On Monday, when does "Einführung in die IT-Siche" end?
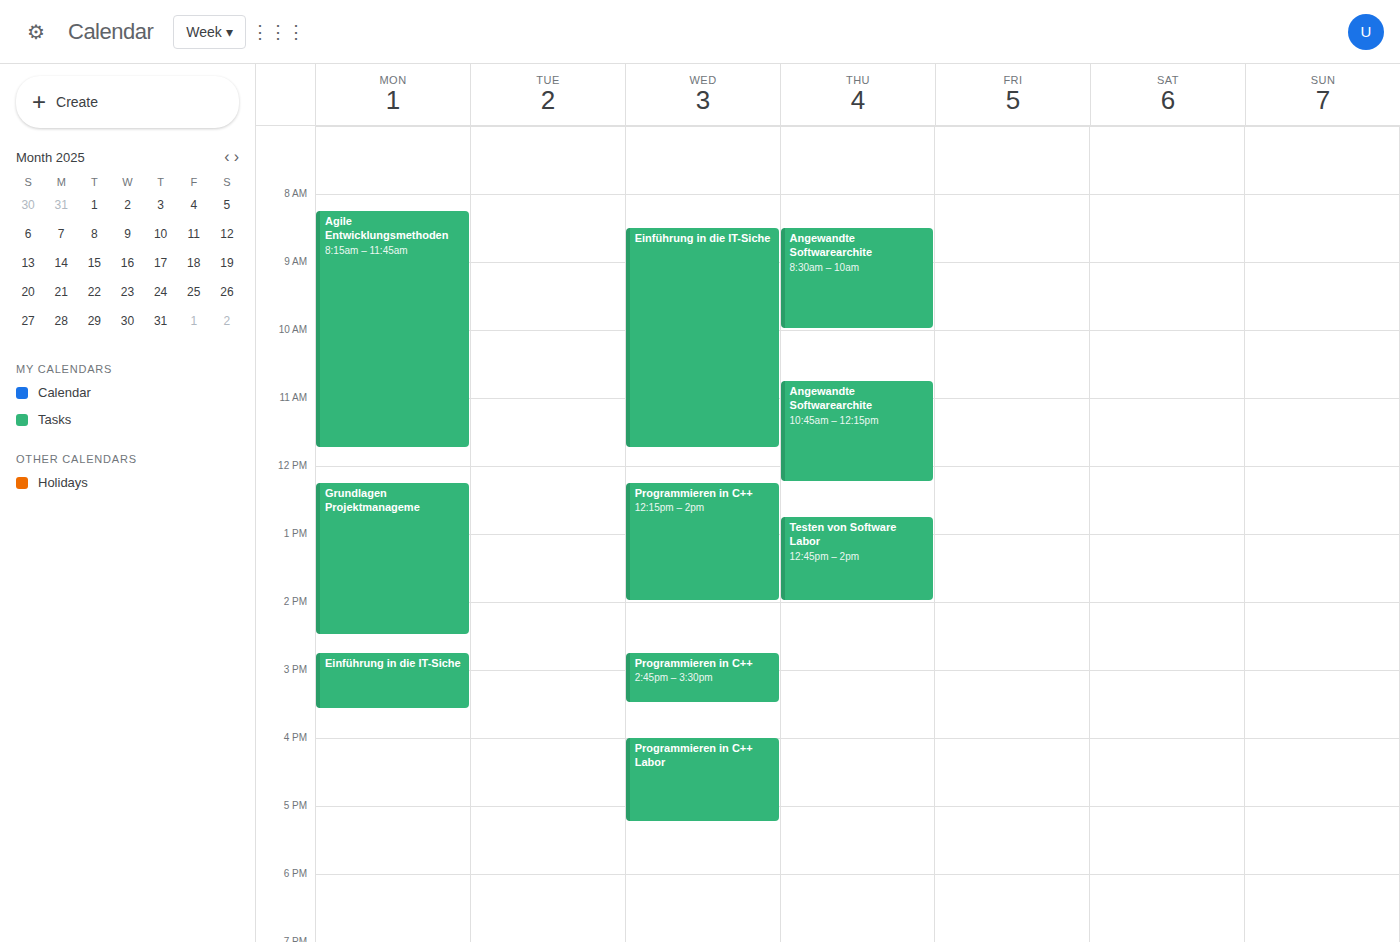
3:35 PM